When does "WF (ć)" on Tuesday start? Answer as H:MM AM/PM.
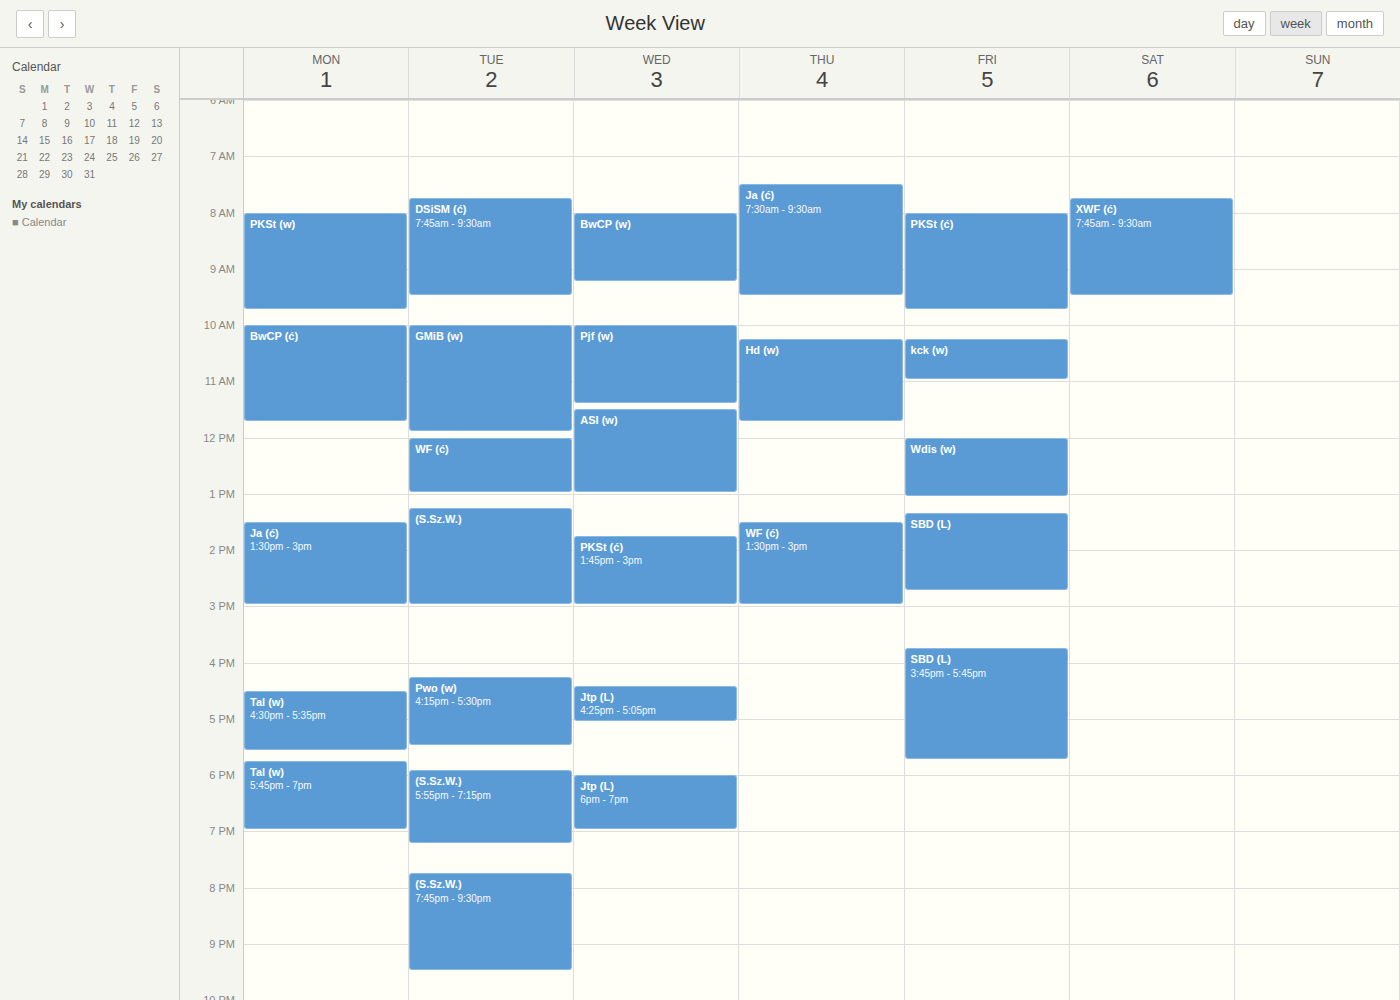
12:00 PM